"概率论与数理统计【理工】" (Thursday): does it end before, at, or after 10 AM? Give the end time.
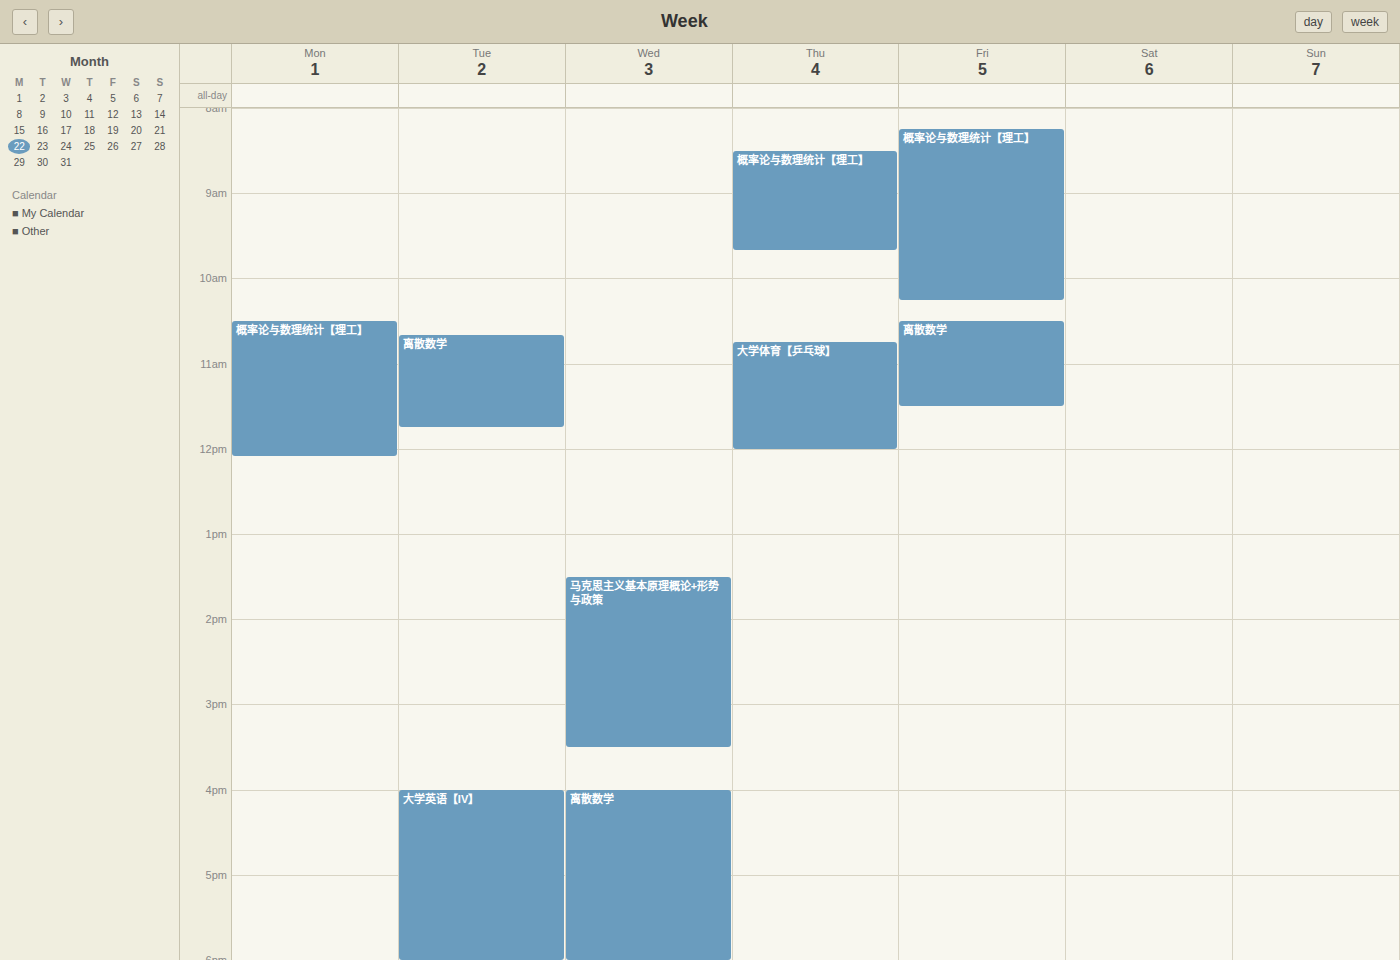
9:40 AM -- before 10 AM, 20 minutes above the 10 AM line.